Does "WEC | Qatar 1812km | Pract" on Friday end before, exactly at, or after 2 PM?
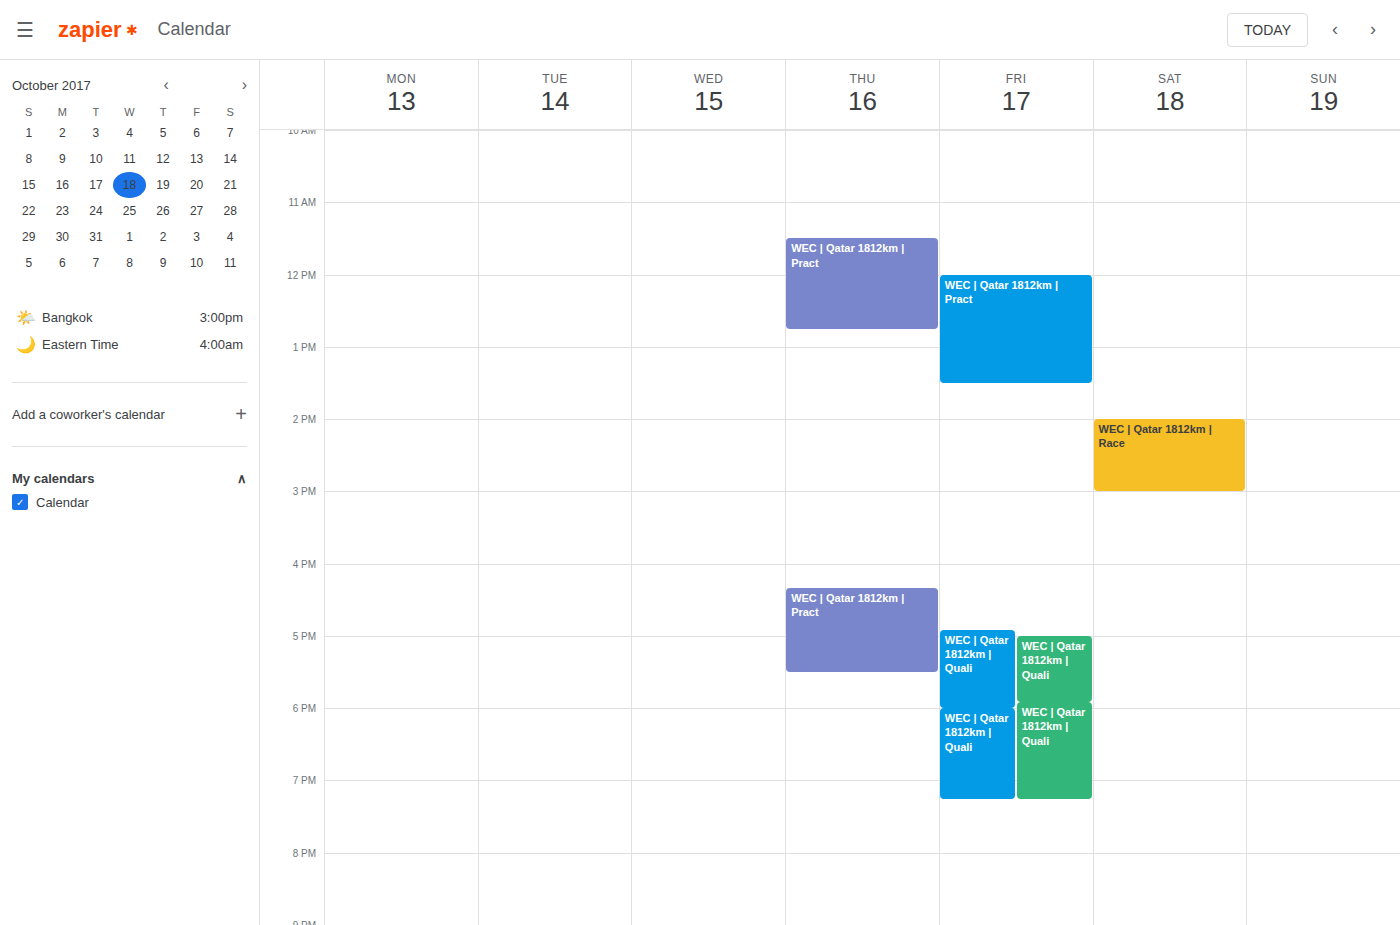
1:30 PM -- before 2 PM, 30 minutes above the 2 PM line.